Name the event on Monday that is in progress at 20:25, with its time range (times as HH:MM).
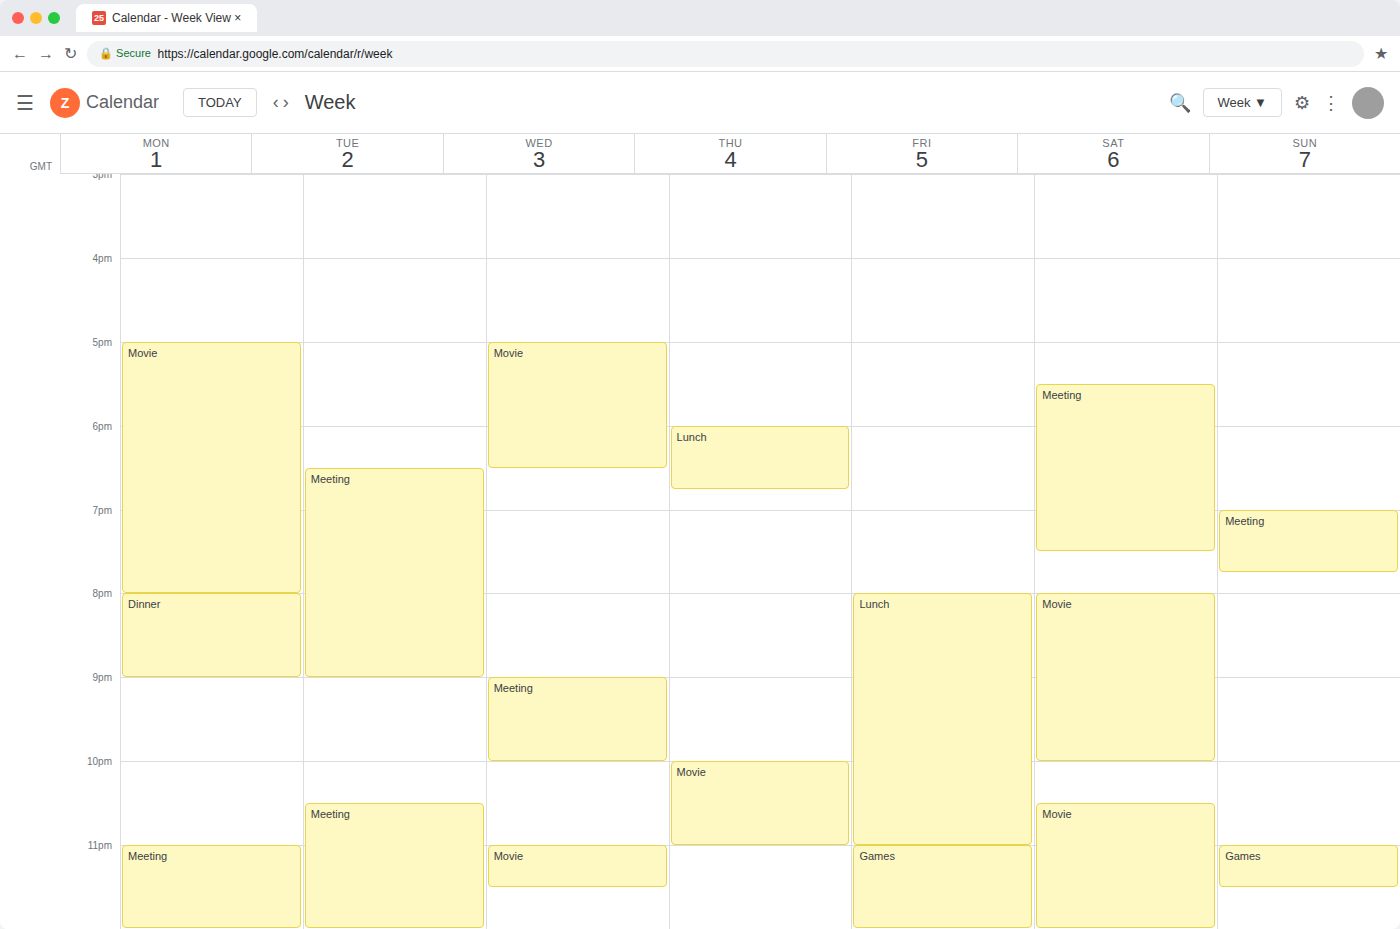
"Dinner", 20:00 to 21:00